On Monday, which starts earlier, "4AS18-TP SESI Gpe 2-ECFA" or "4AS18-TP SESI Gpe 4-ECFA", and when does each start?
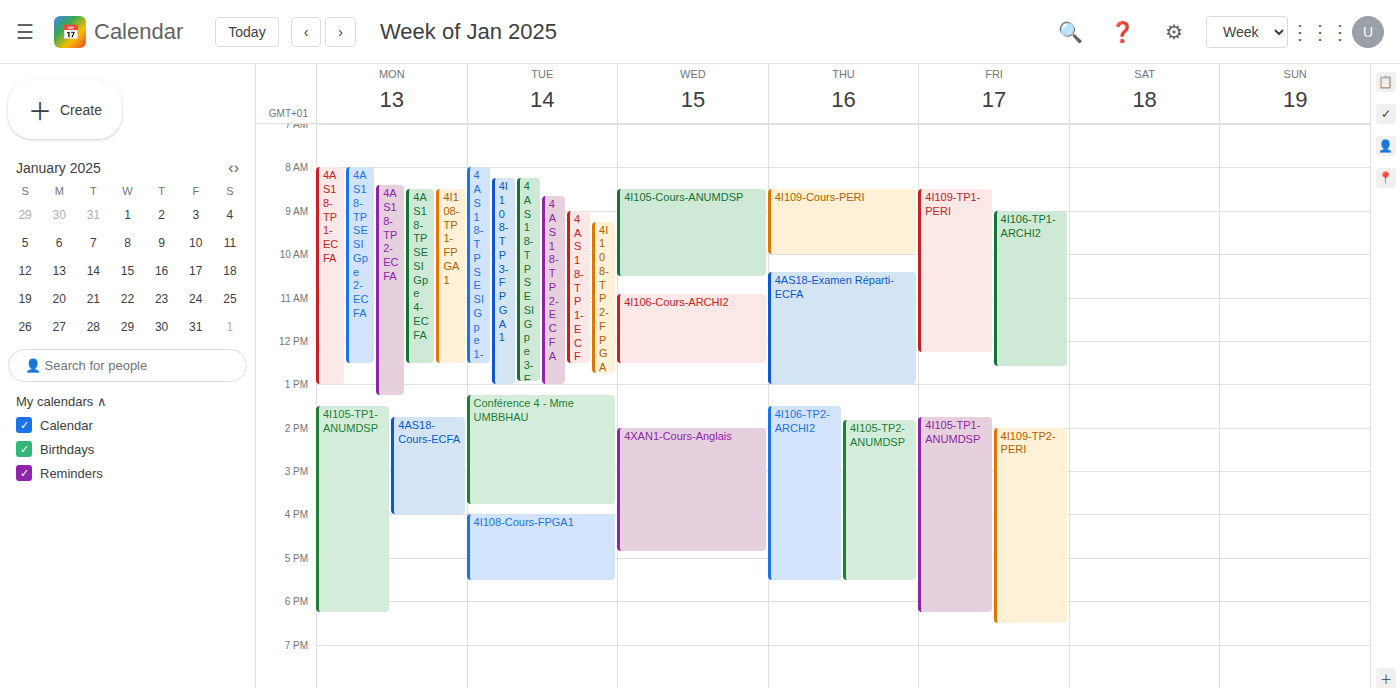
"4AS18-TP SESI Gpe 2-ECFA" 8:00 AM; "4AS18-TP SESI Gpe 4-ECFA" 8:30 AM.